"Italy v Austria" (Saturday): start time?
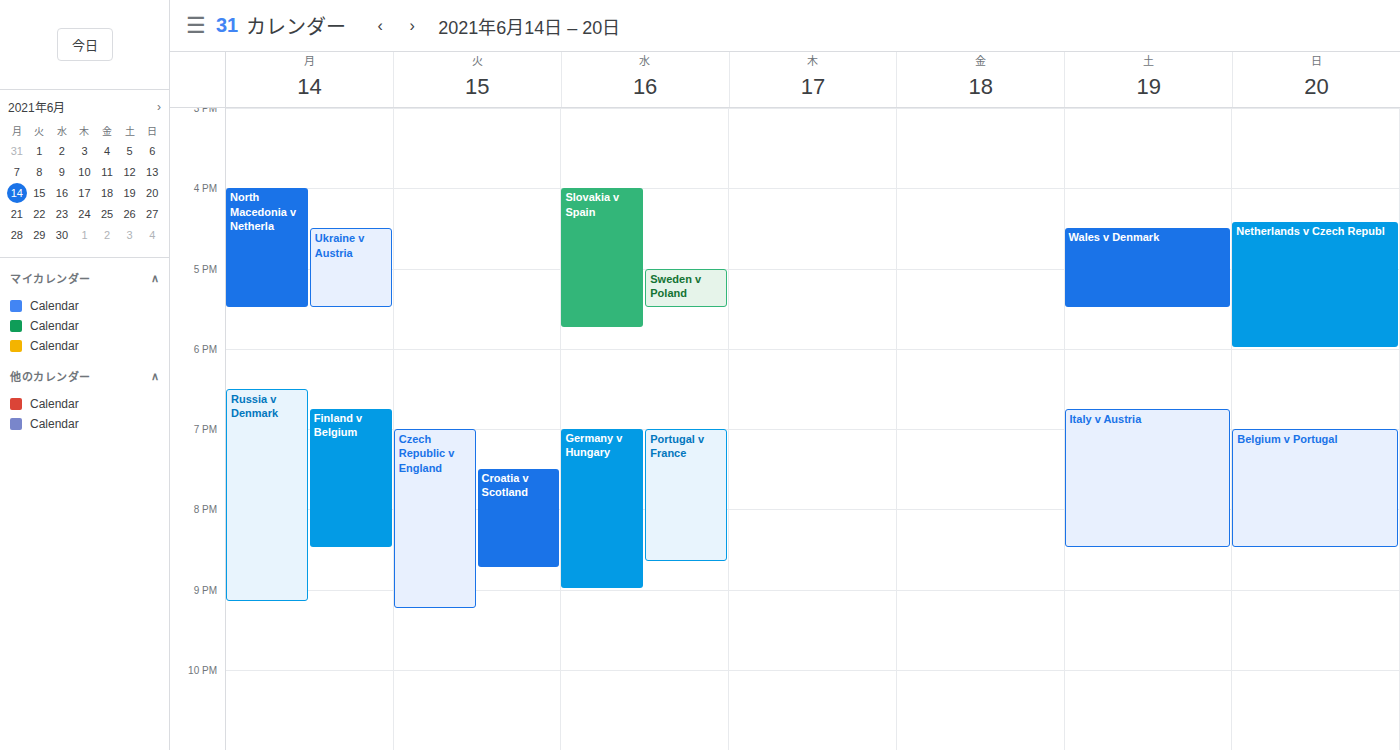
6:45 PM